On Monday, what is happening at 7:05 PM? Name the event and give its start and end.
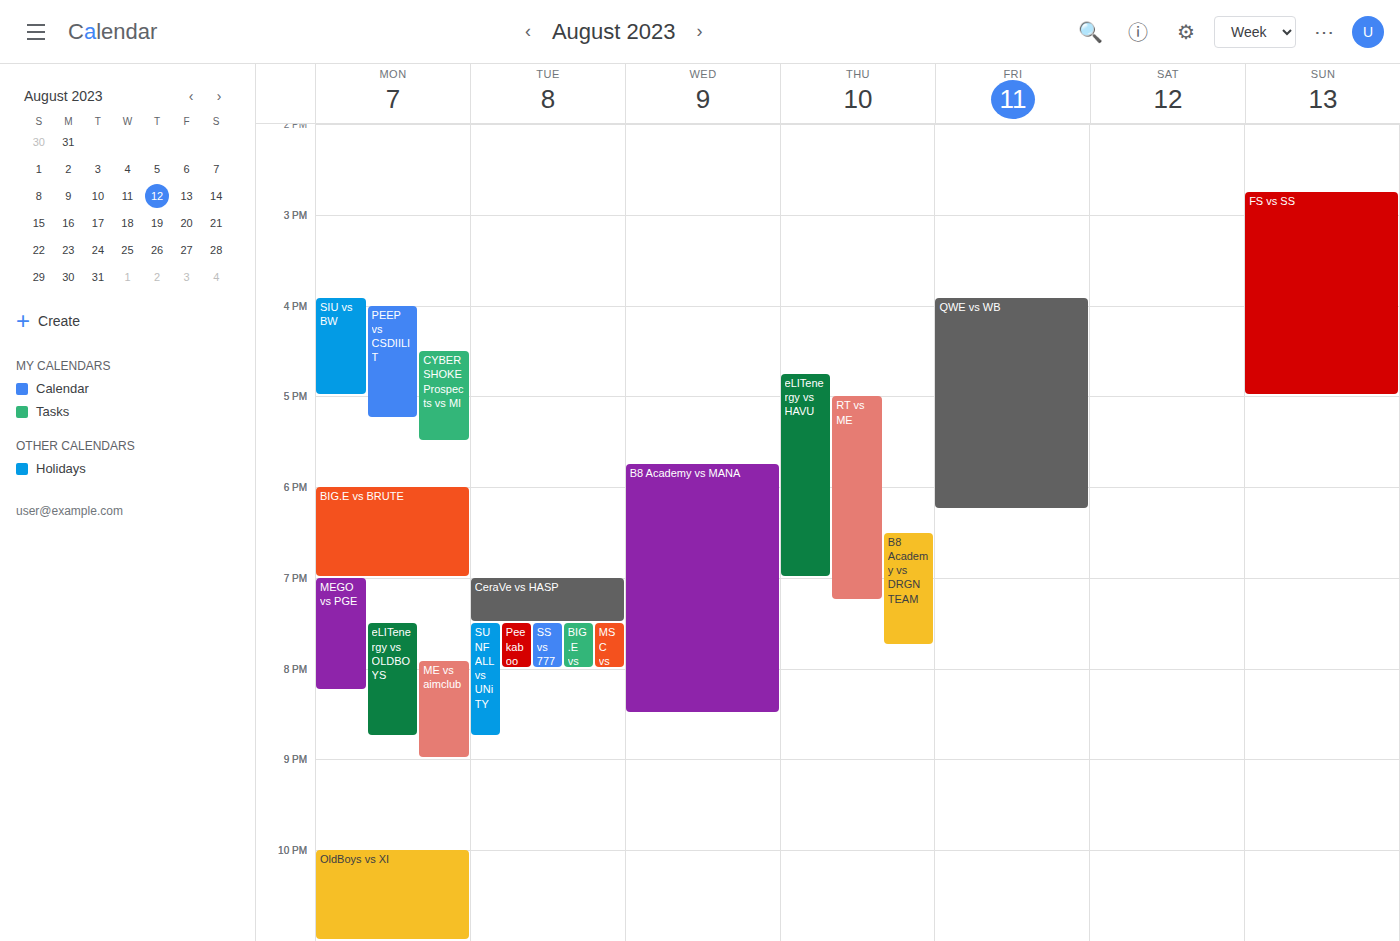
"MEGO vs PGE", 7:00 PM to 8:15 PM